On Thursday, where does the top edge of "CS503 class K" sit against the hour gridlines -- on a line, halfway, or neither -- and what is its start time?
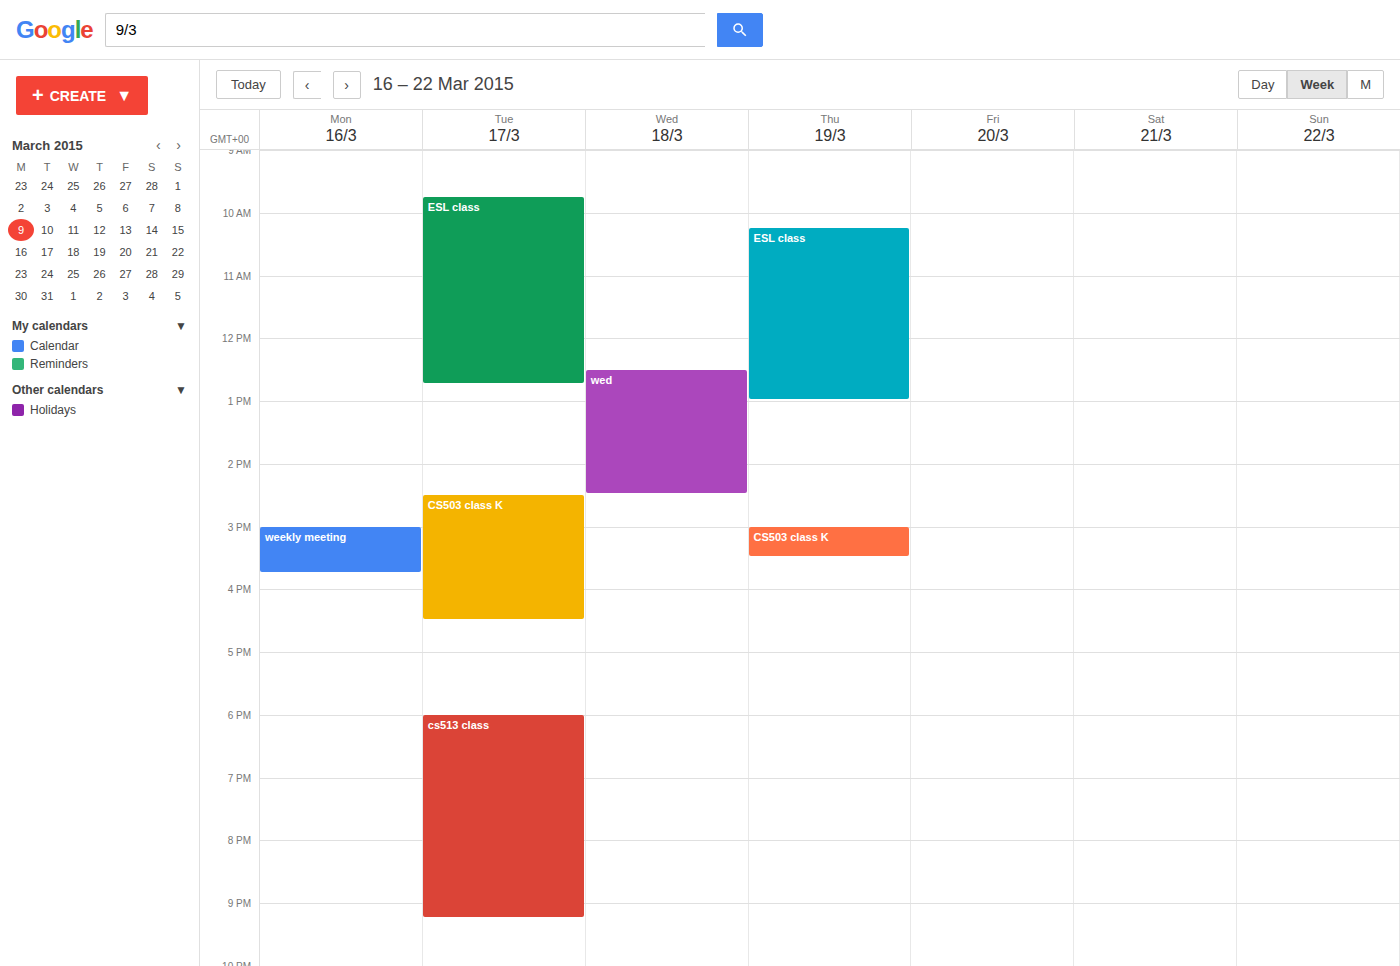
3:00 PM -- exactly on the 3 PM line.